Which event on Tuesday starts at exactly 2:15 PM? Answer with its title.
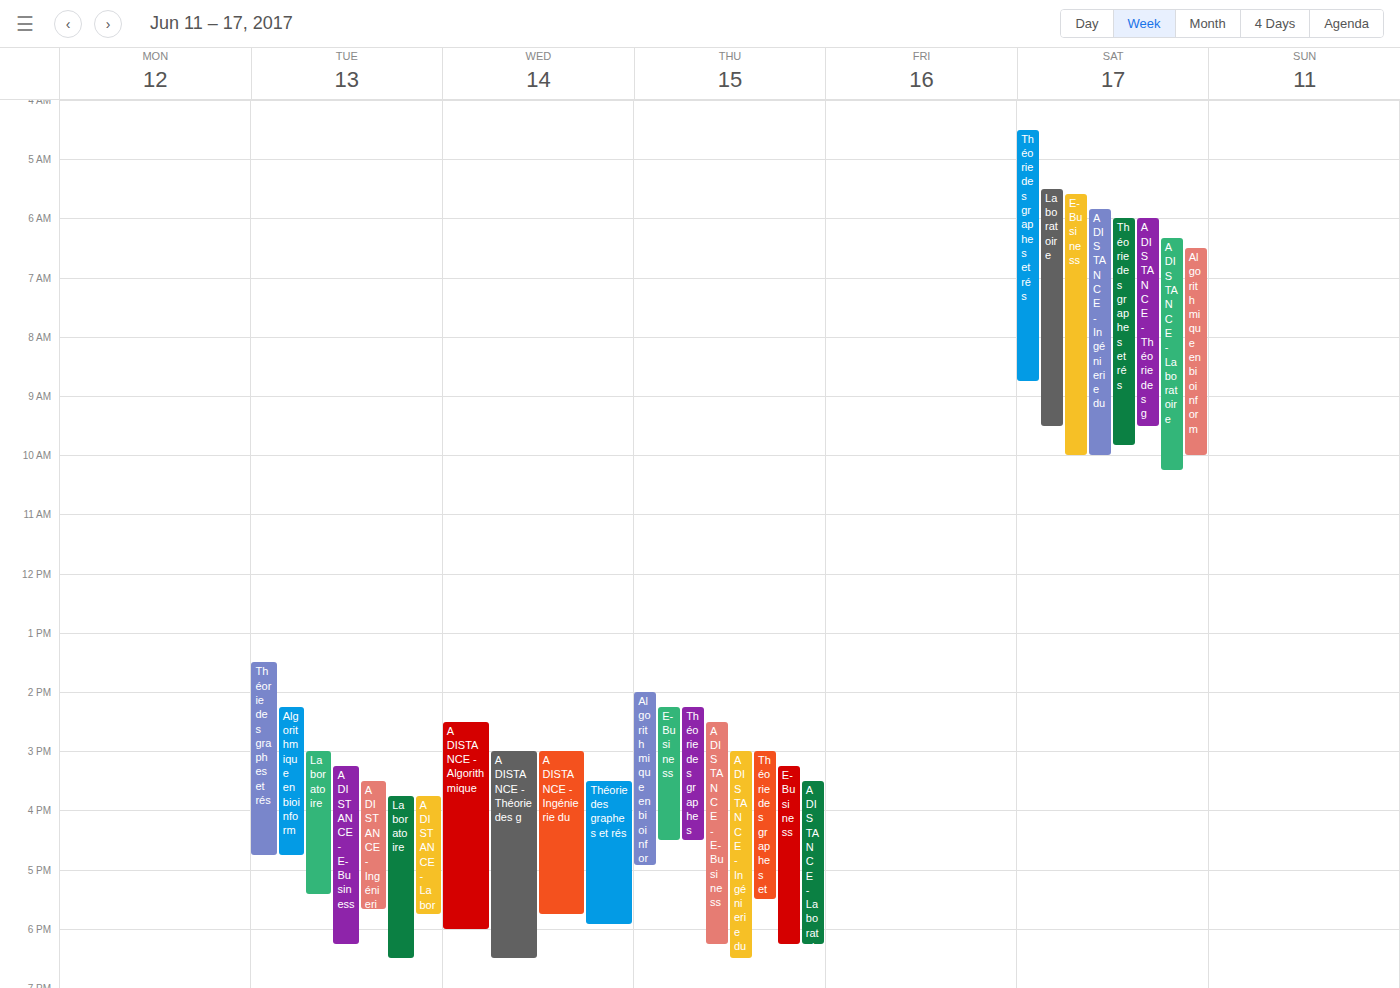
"Algorithmique en bioinform"